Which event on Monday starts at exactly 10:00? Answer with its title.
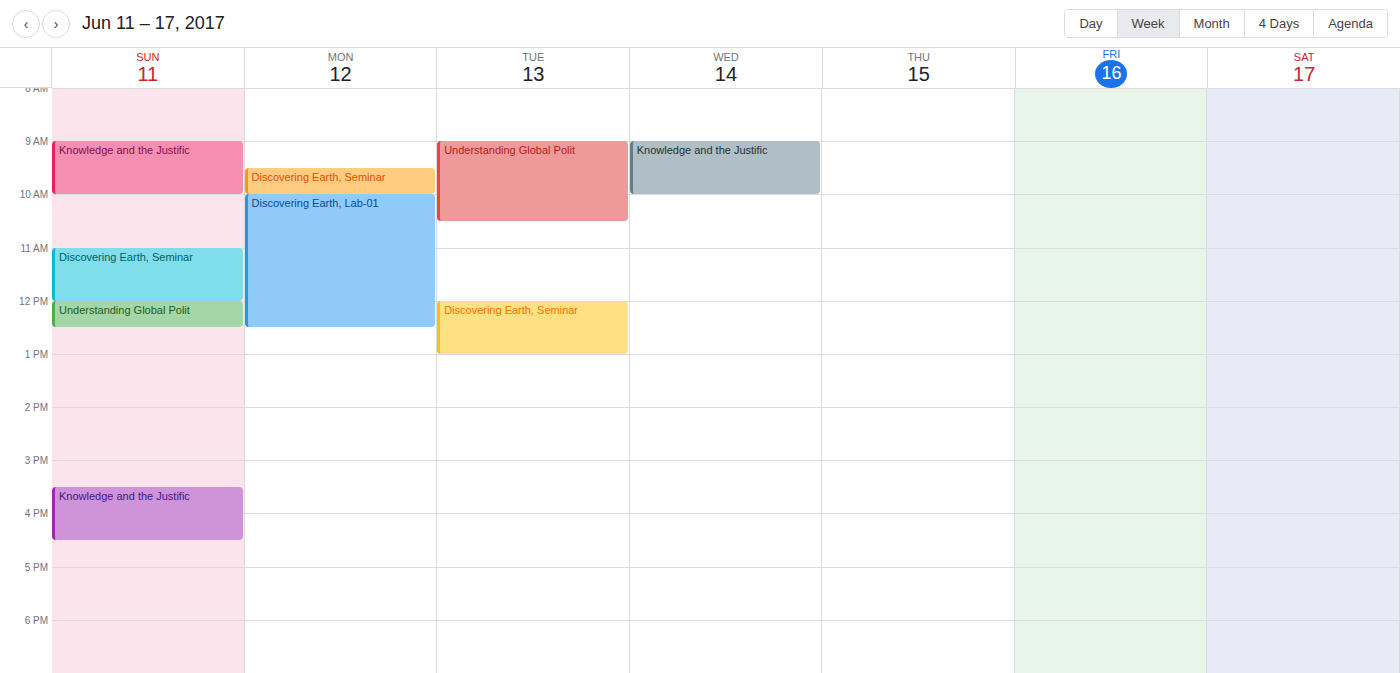
"Discovering Earth, Lab-01"